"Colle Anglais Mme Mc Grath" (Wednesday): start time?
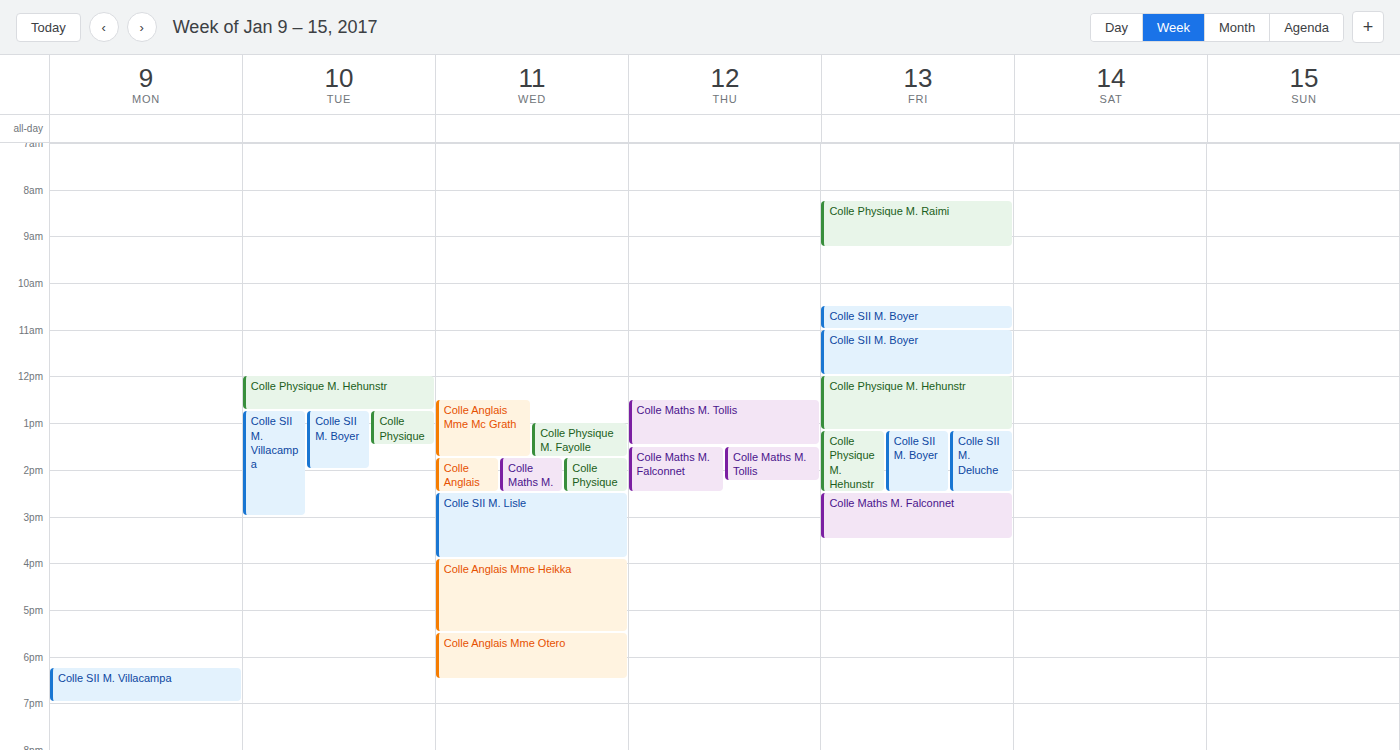
12:30